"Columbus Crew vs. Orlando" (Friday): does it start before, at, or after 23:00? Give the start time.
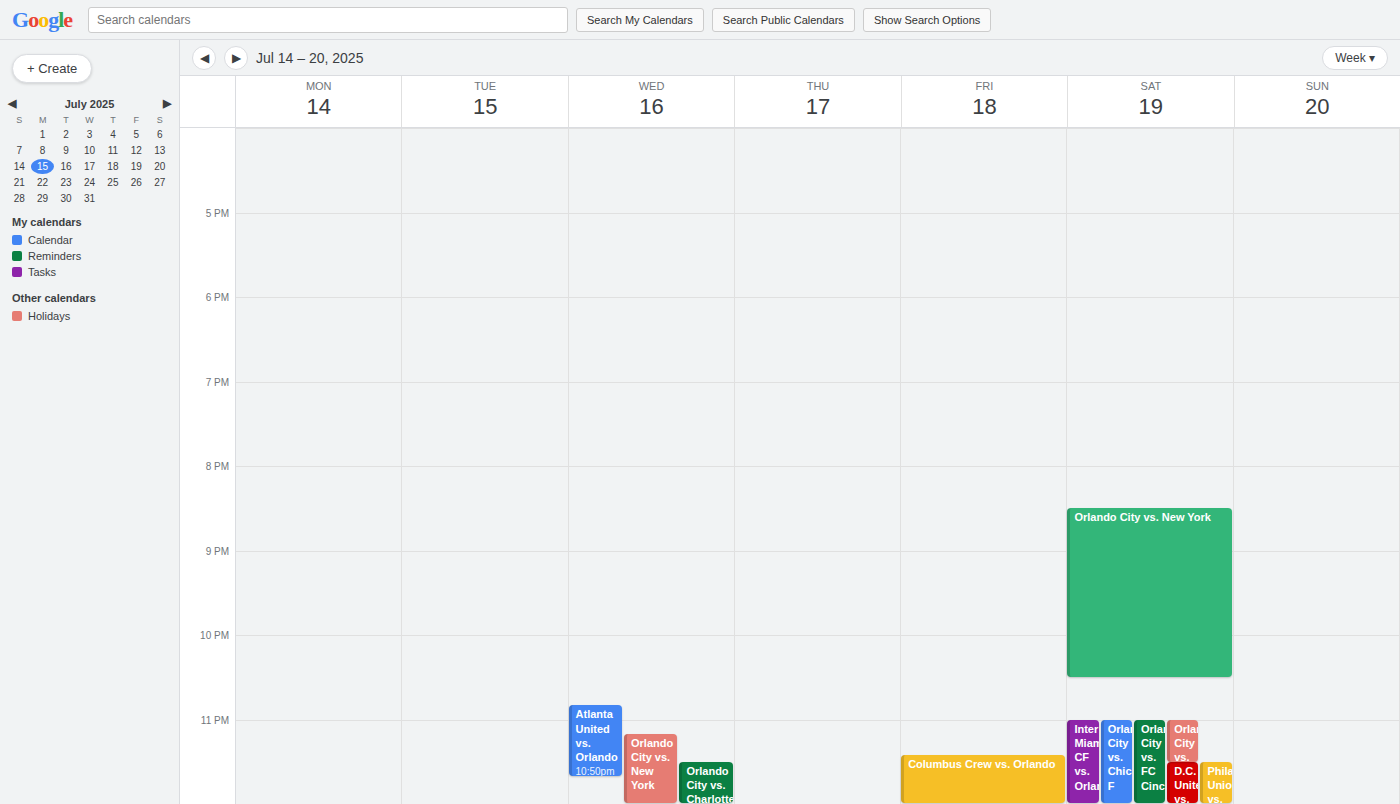
23:25 -- after 23:00, 25 minutes below the 23:00 line.